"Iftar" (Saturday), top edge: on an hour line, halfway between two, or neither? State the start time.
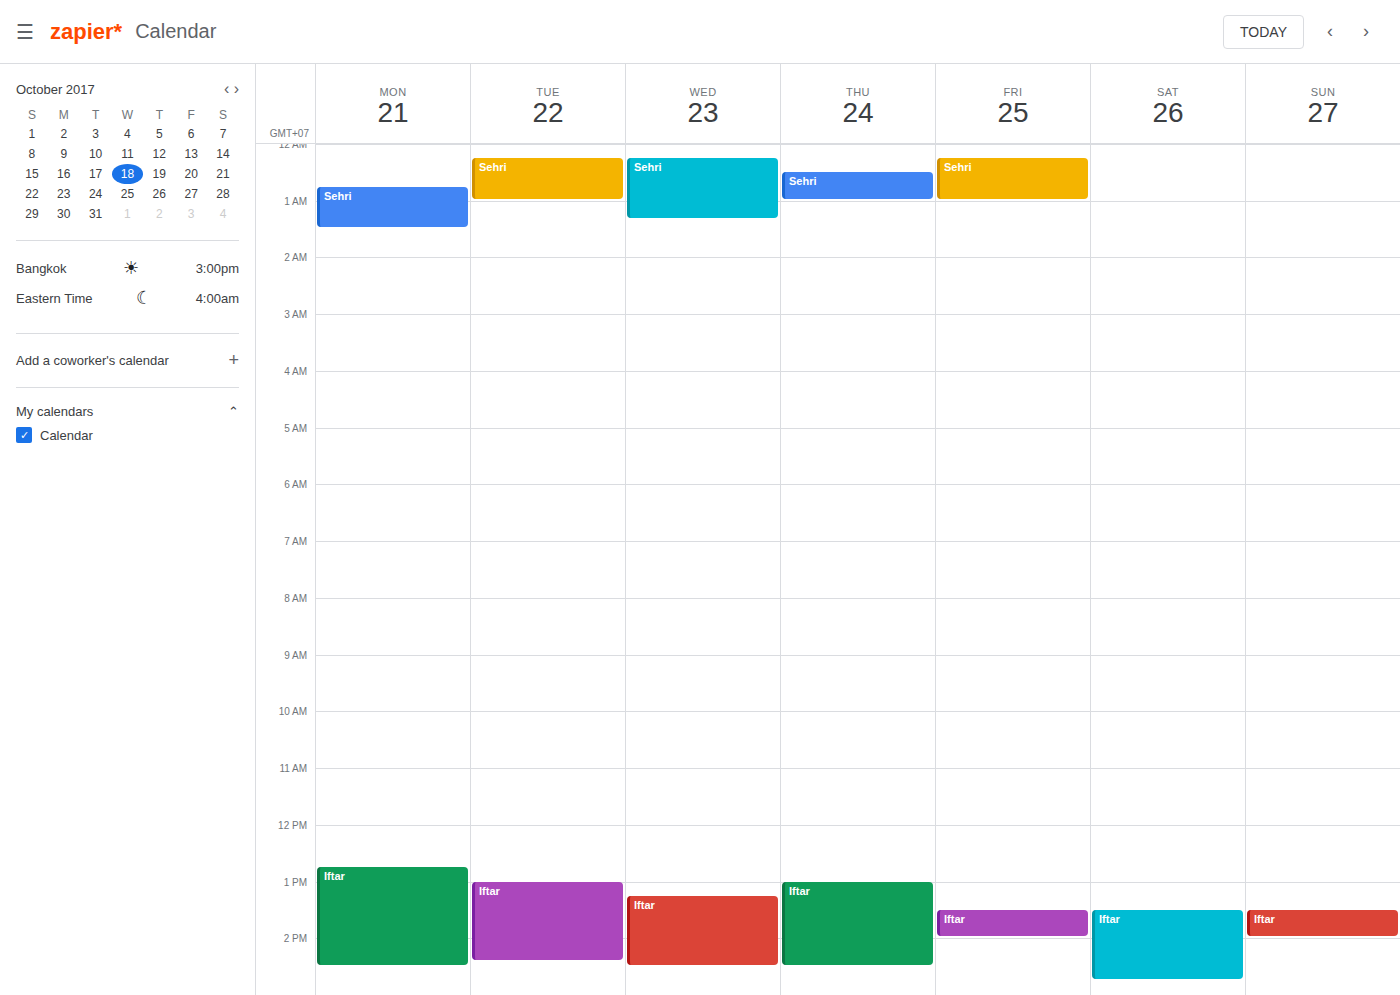
13:30 -- halfway between the 13:00 and 14:00 lines.